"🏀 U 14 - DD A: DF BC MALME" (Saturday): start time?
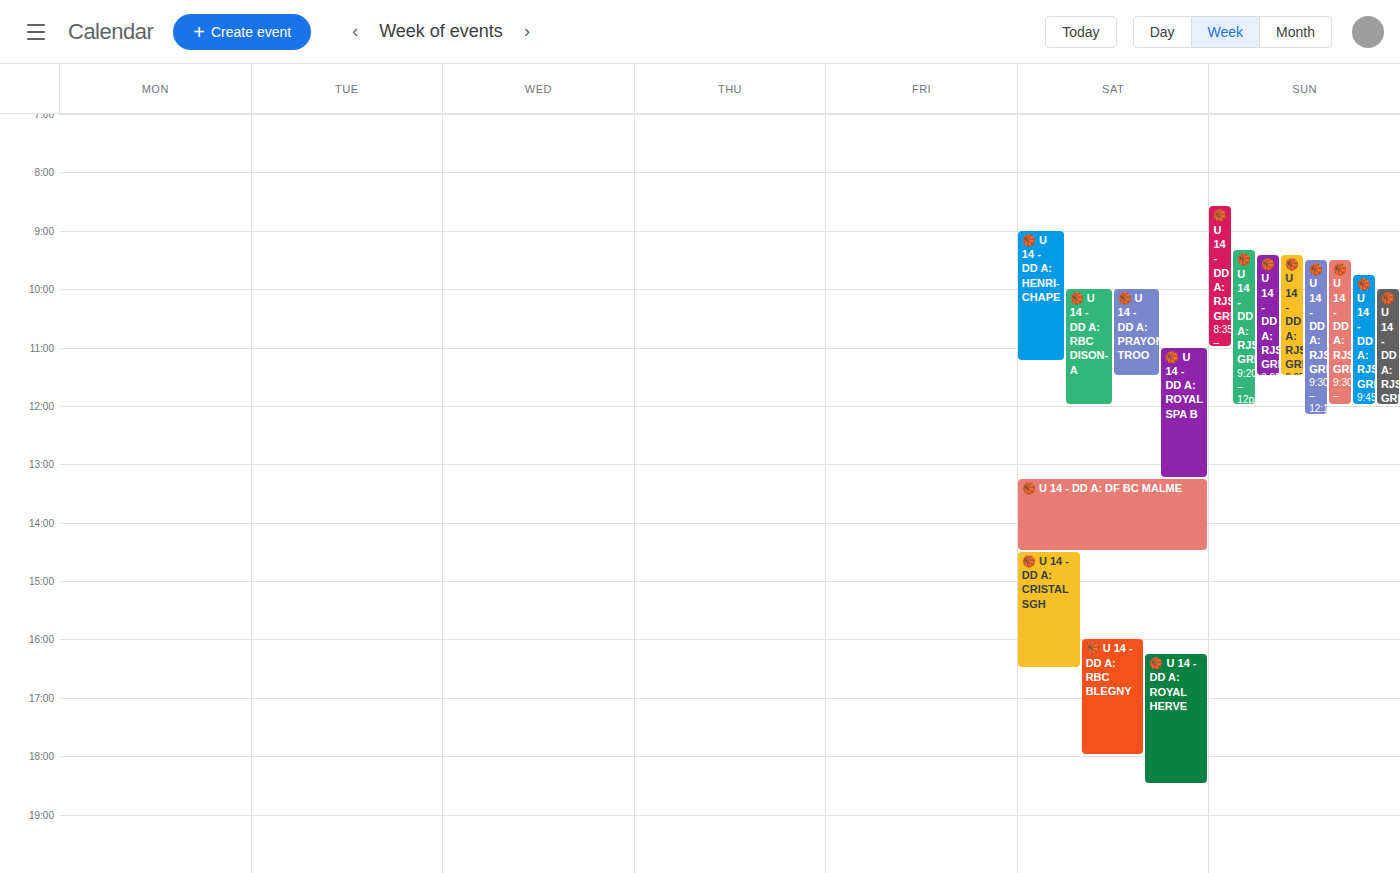
1:15 PM